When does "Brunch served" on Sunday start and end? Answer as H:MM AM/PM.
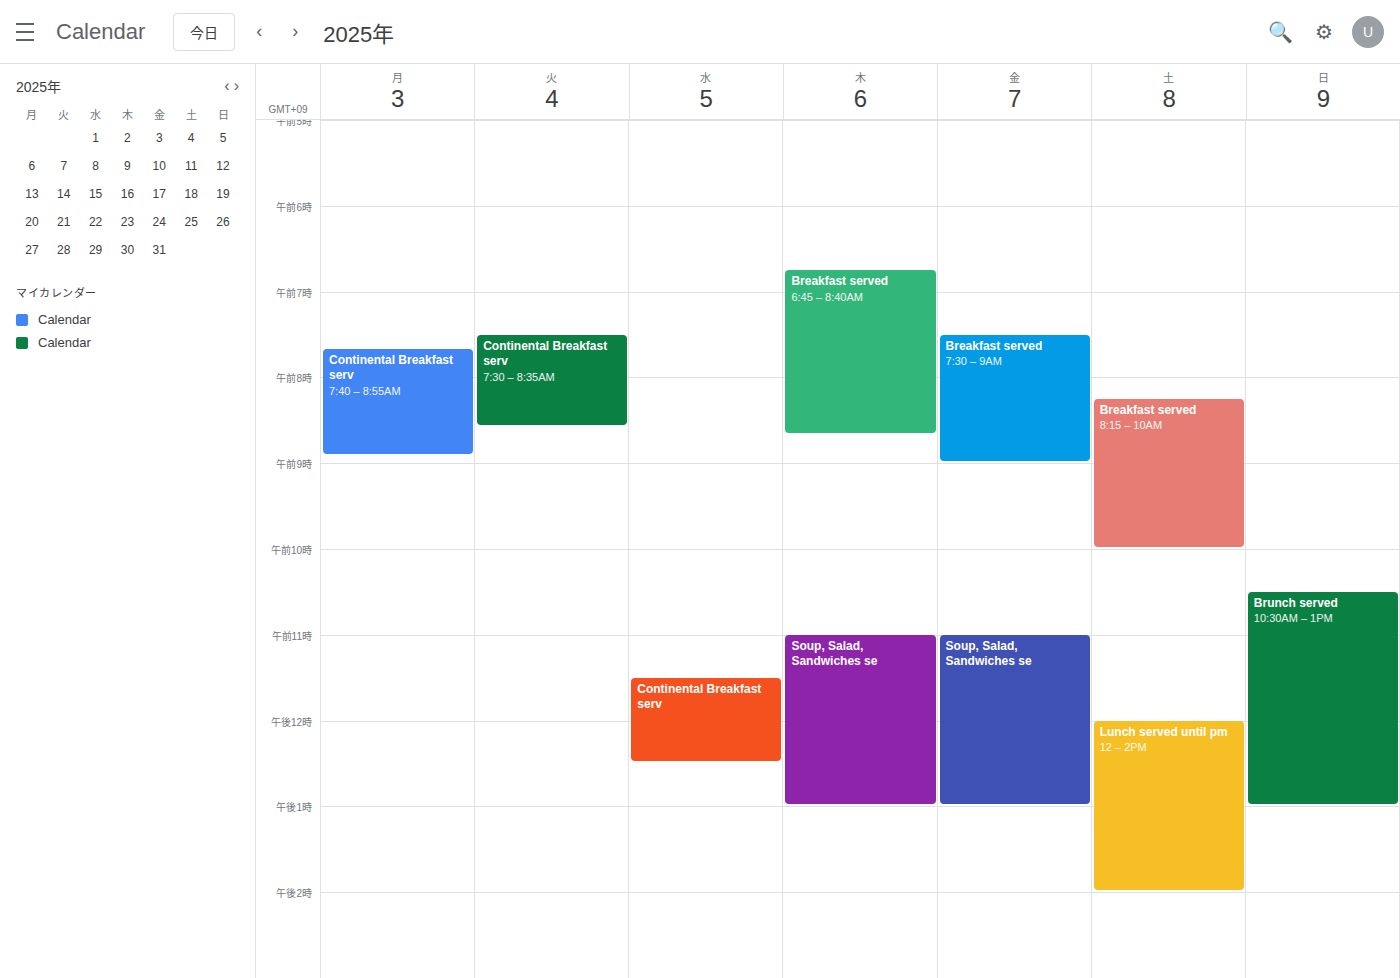
10:30 AM to 1:00 PM